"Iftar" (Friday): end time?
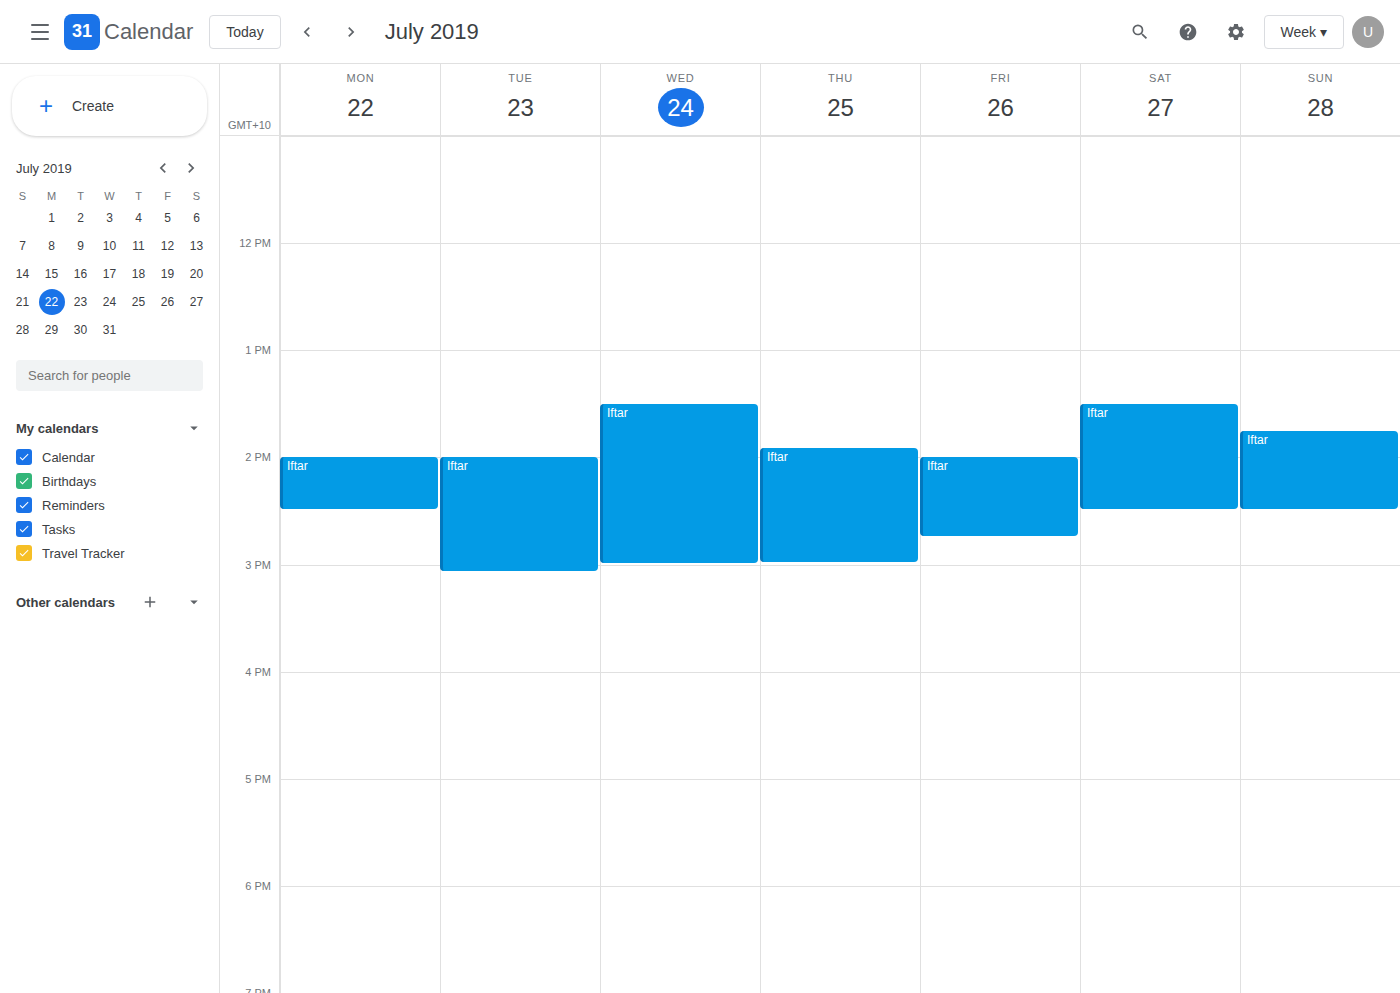
2:45 PM